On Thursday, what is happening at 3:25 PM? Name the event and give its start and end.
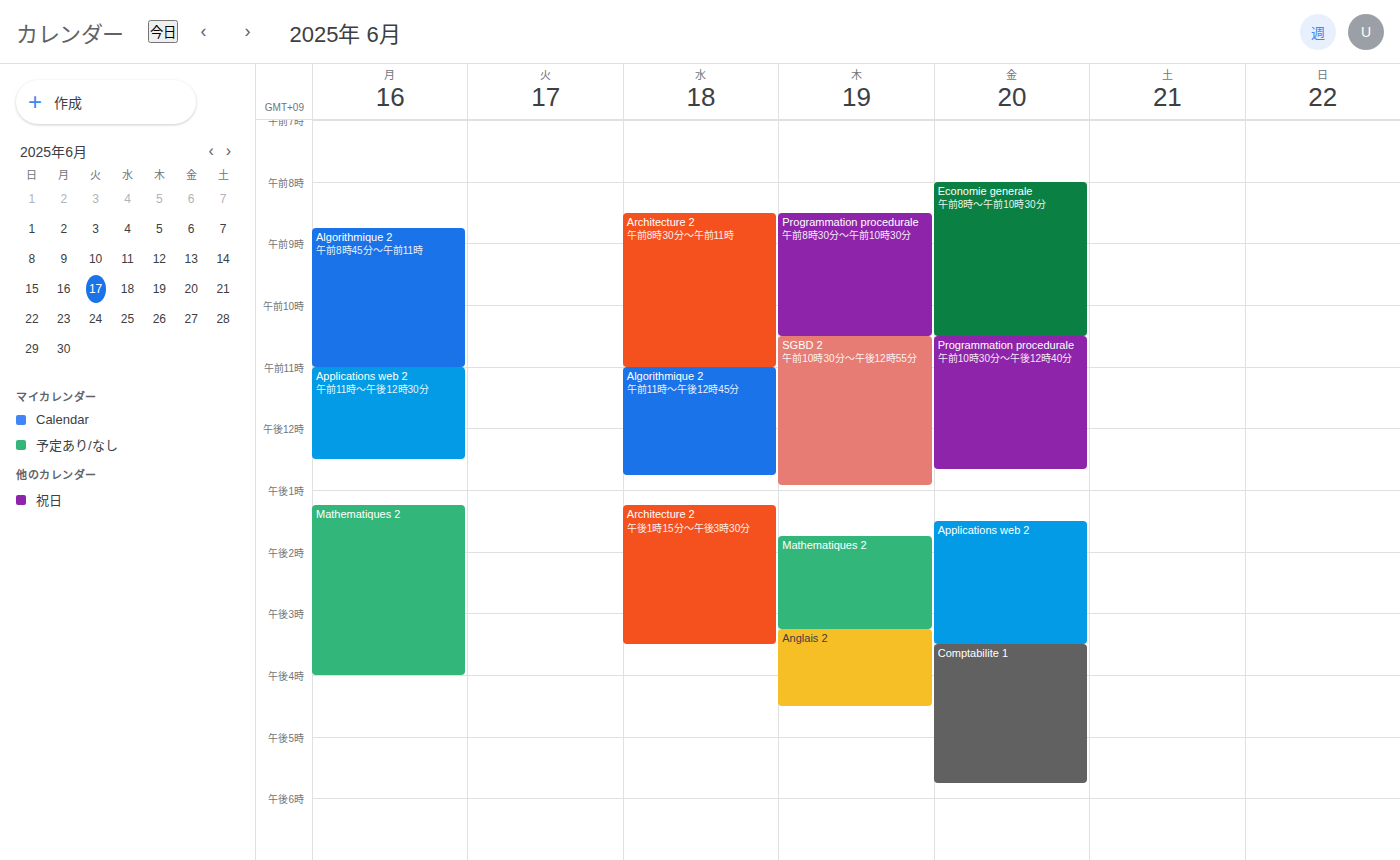
"Anglais 2", 3:15 PM to 4:30 PM